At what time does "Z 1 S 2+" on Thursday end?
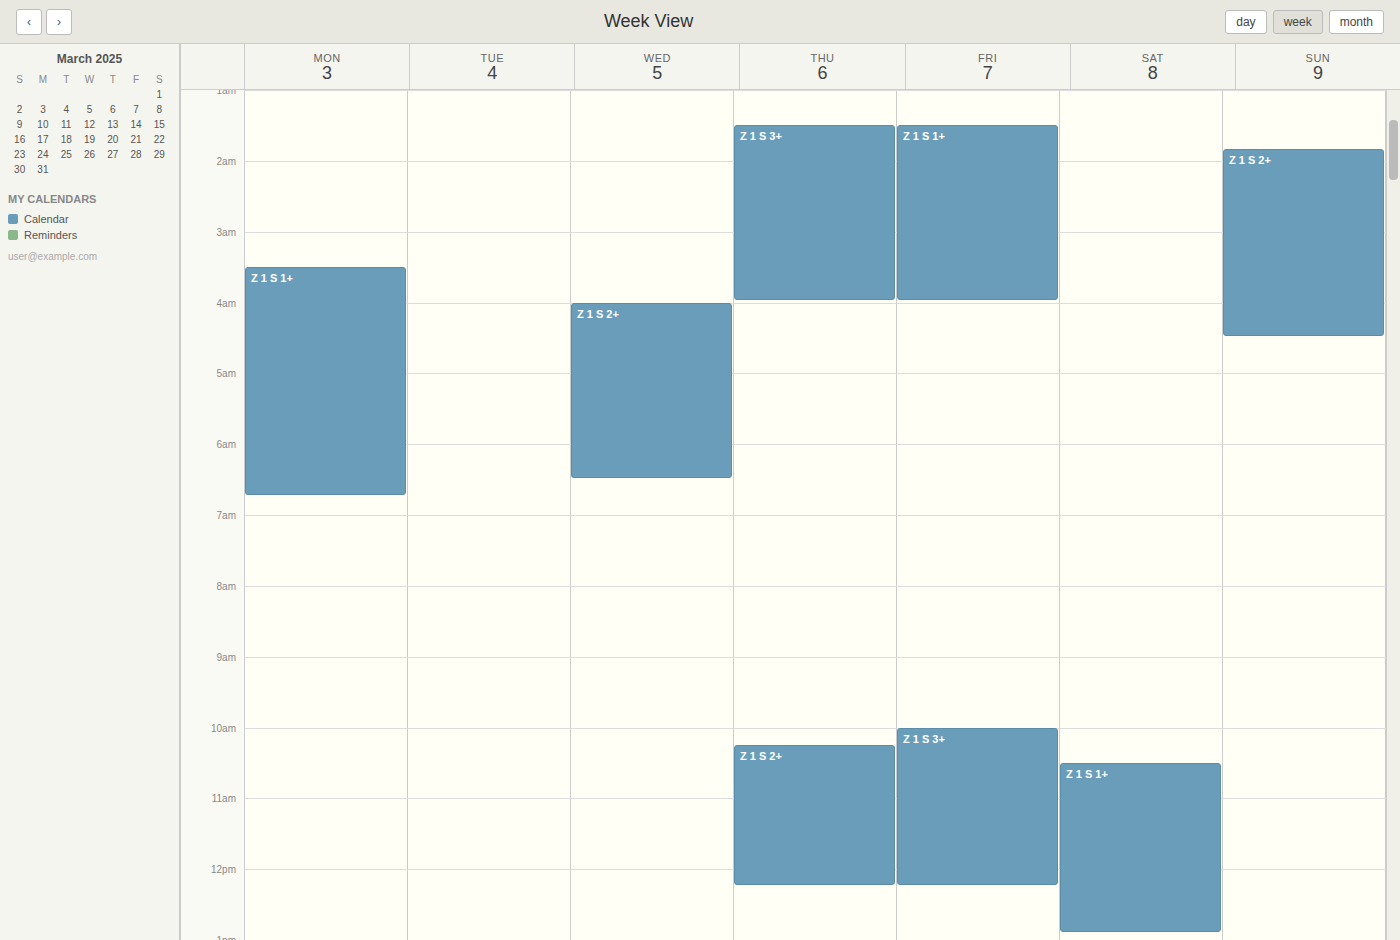
12:15